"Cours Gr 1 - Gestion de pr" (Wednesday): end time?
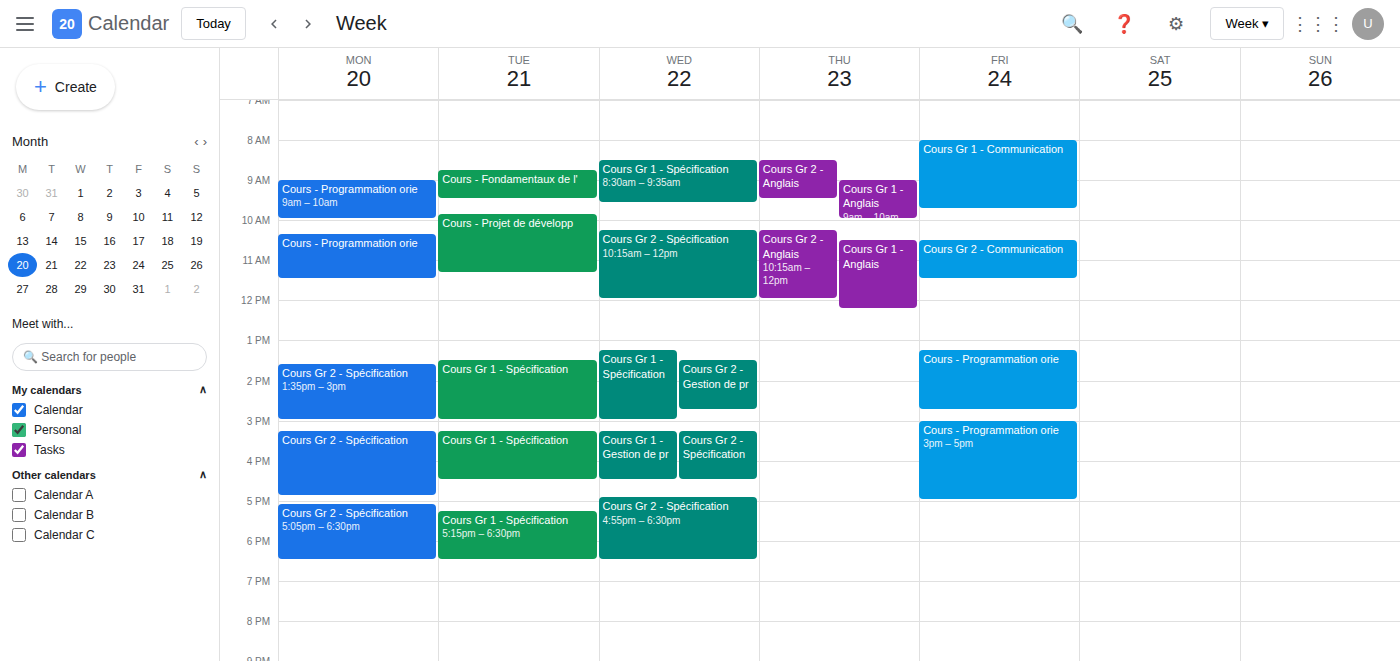
4:30 PM